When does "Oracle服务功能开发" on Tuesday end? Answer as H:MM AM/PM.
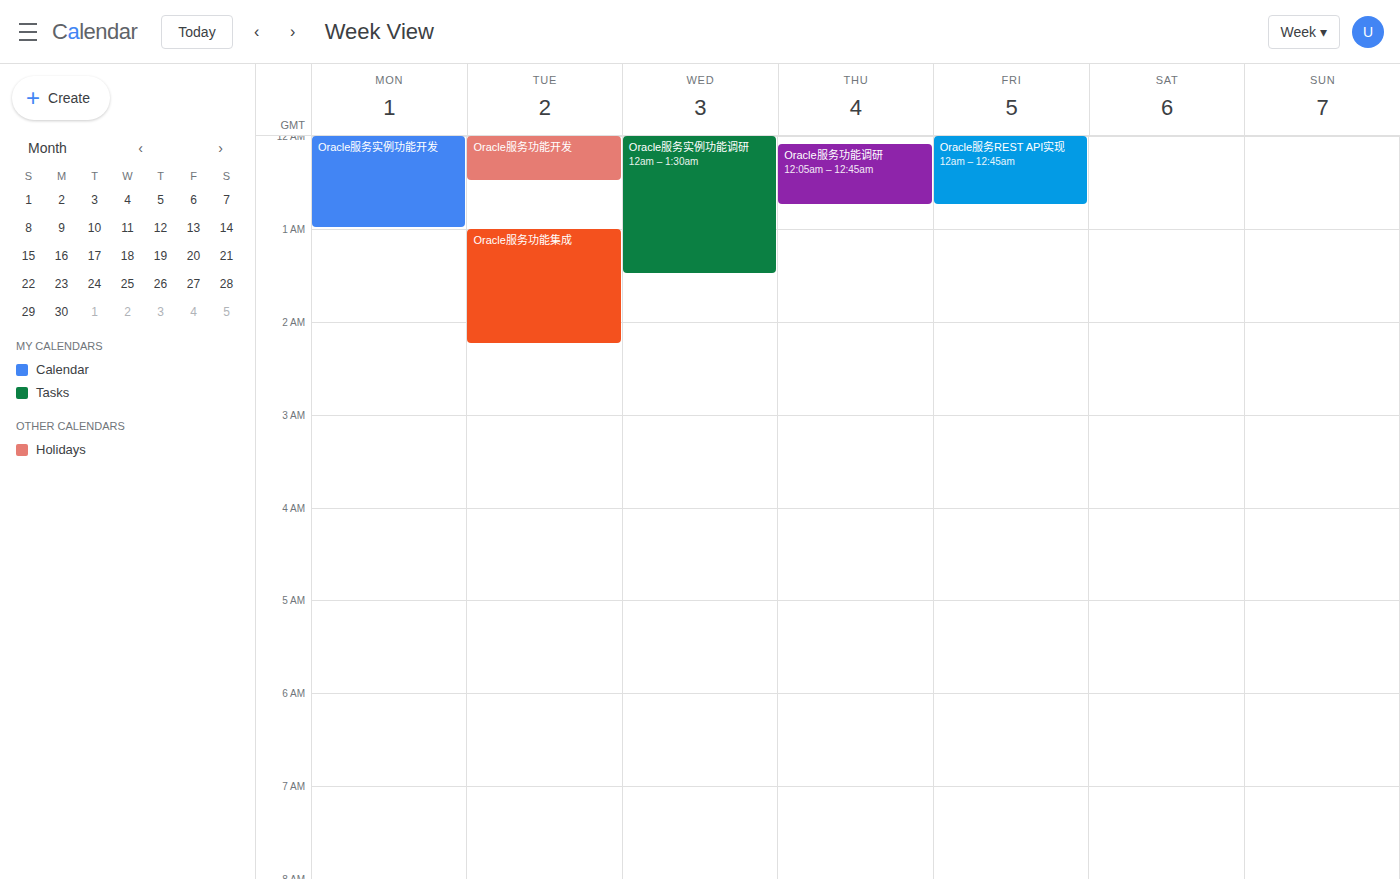
12:30 AM